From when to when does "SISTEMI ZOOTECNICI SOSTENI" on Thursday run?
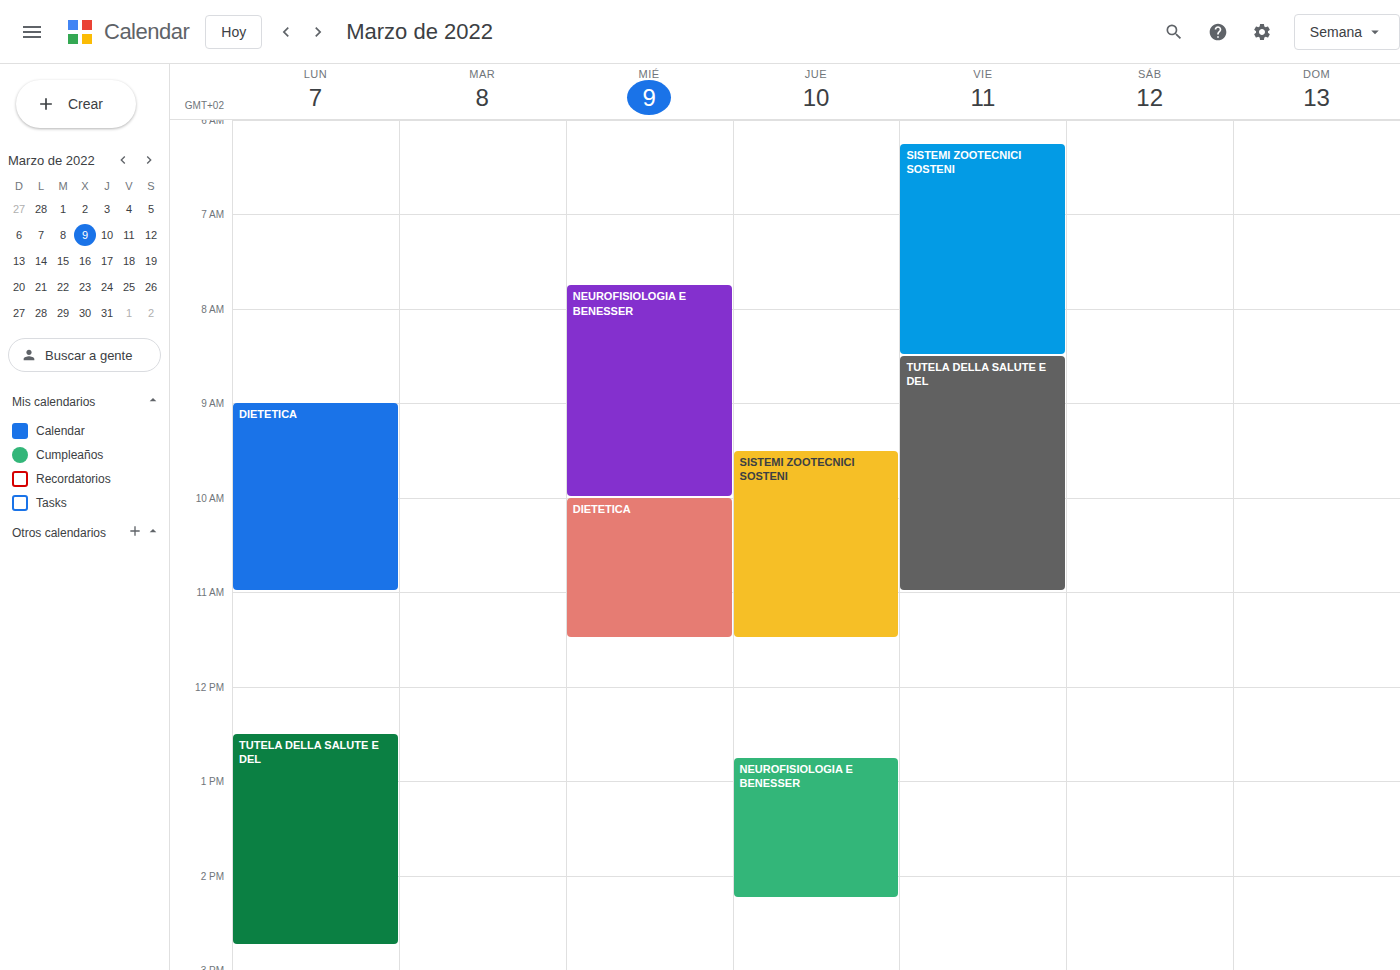
09:30 to 11:30